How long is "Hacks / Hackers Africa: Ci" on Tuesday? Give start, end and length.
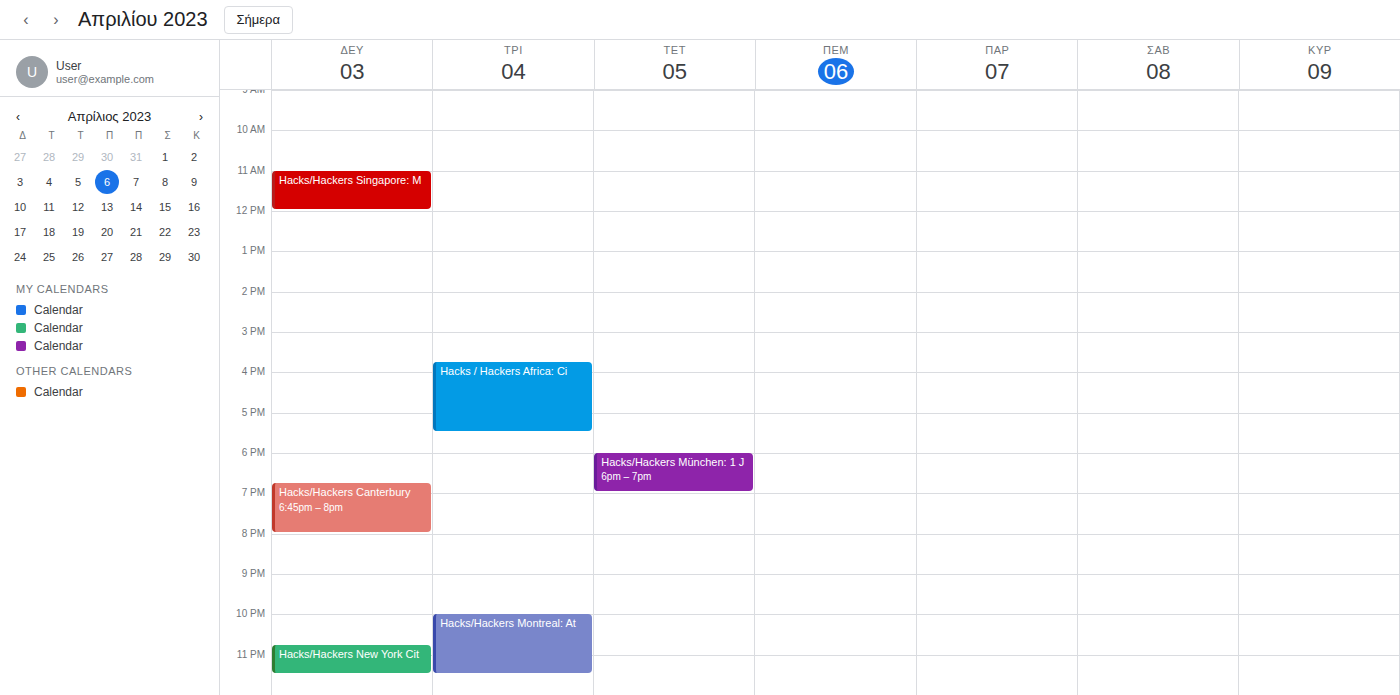
3:45 PM to 5:30 PM, 1 hour 45 minutes